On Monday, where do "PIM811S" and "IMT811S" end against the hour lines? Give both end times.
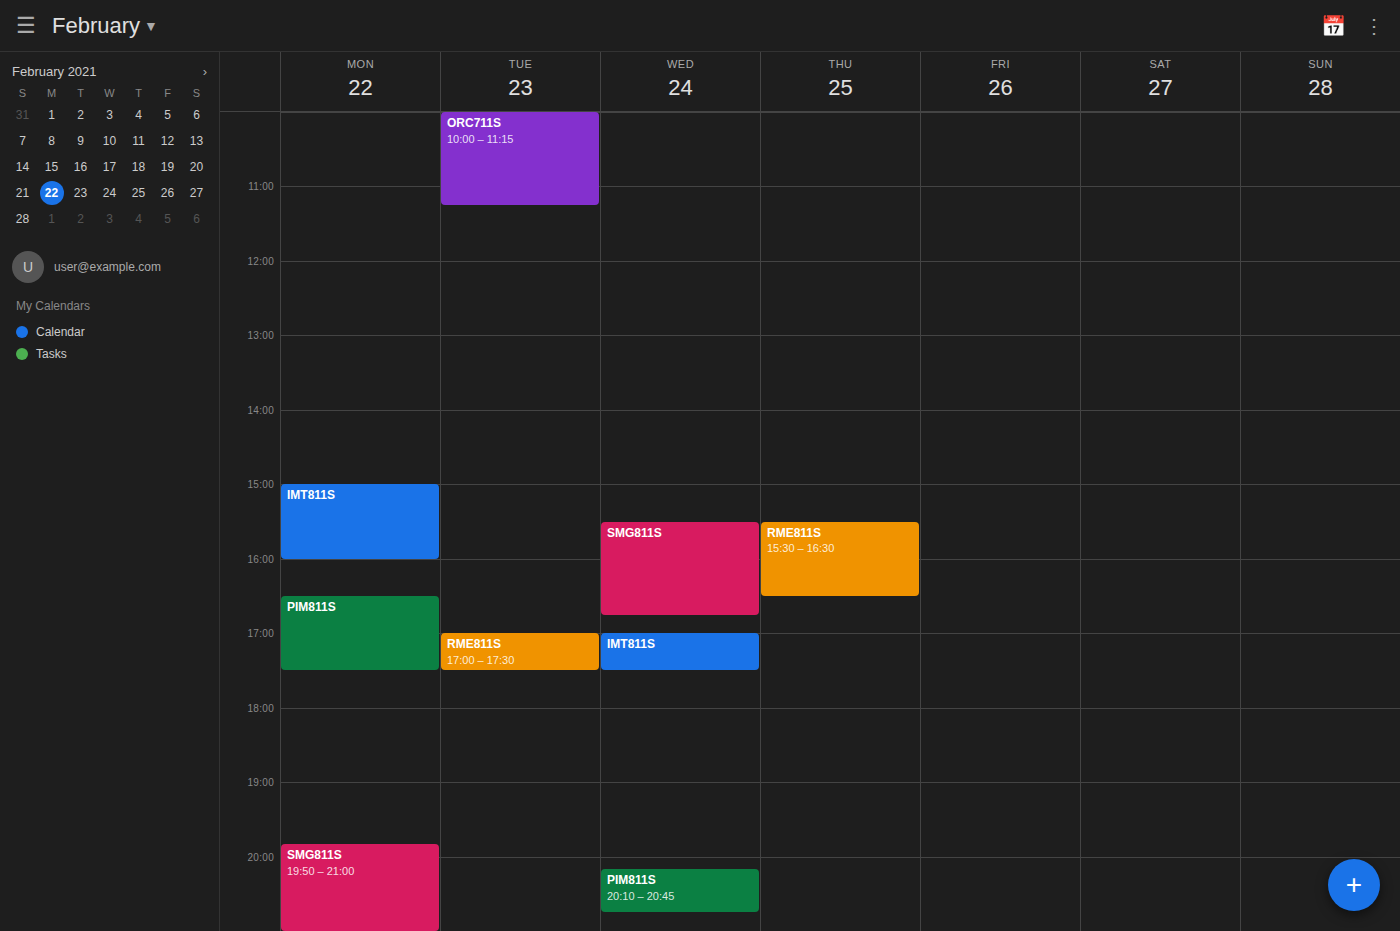
"PIM811S": 5:30 PM, halfway between the 5 PM and 6 PM lines. "IMT811S": 4:00 PM, exactly on the 4 PM line.